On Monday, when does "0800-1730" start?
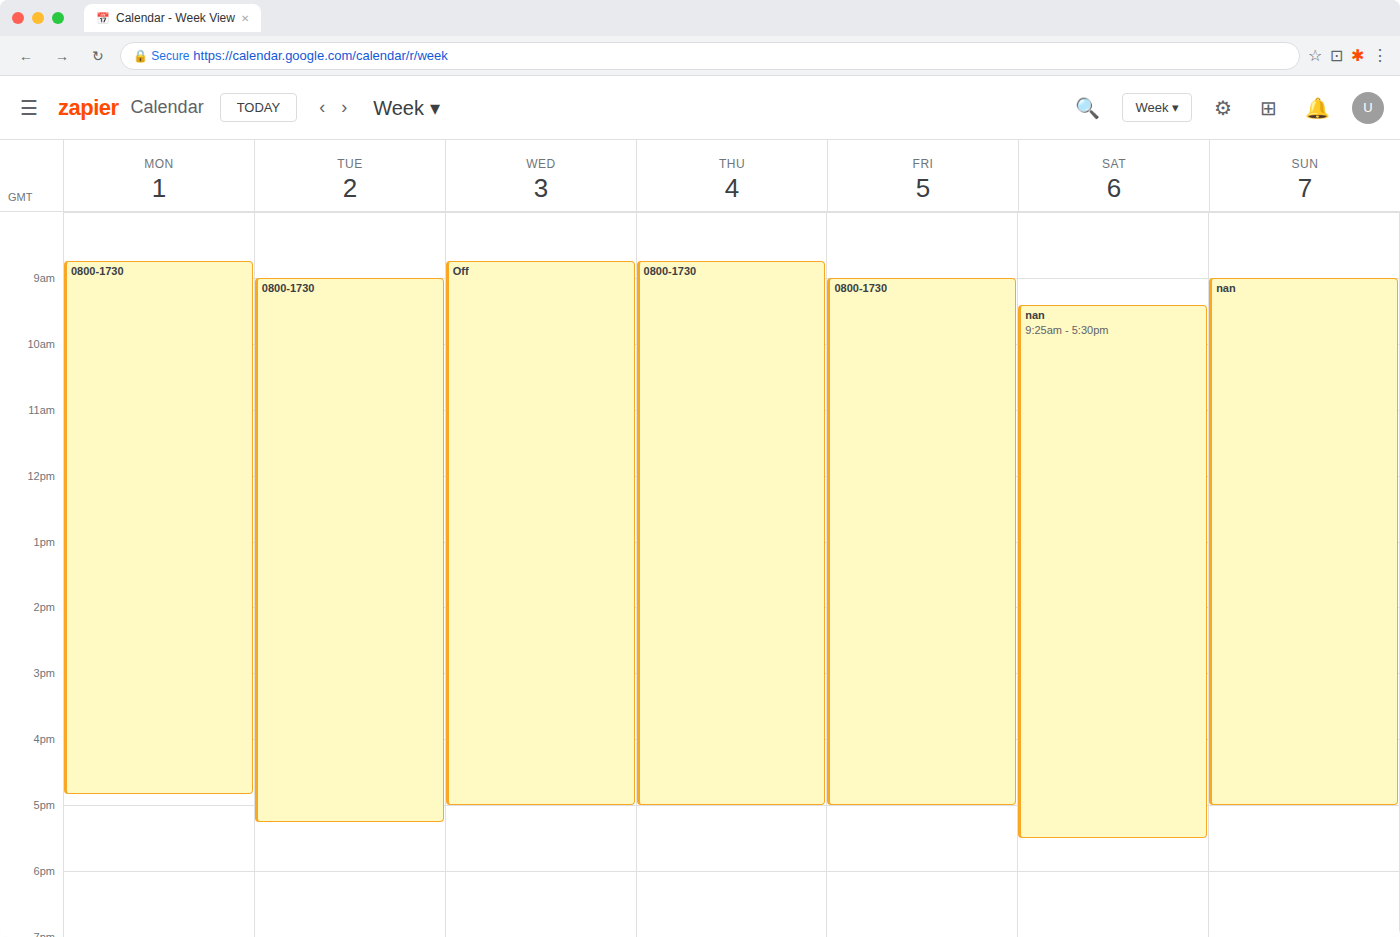
8:45 AM